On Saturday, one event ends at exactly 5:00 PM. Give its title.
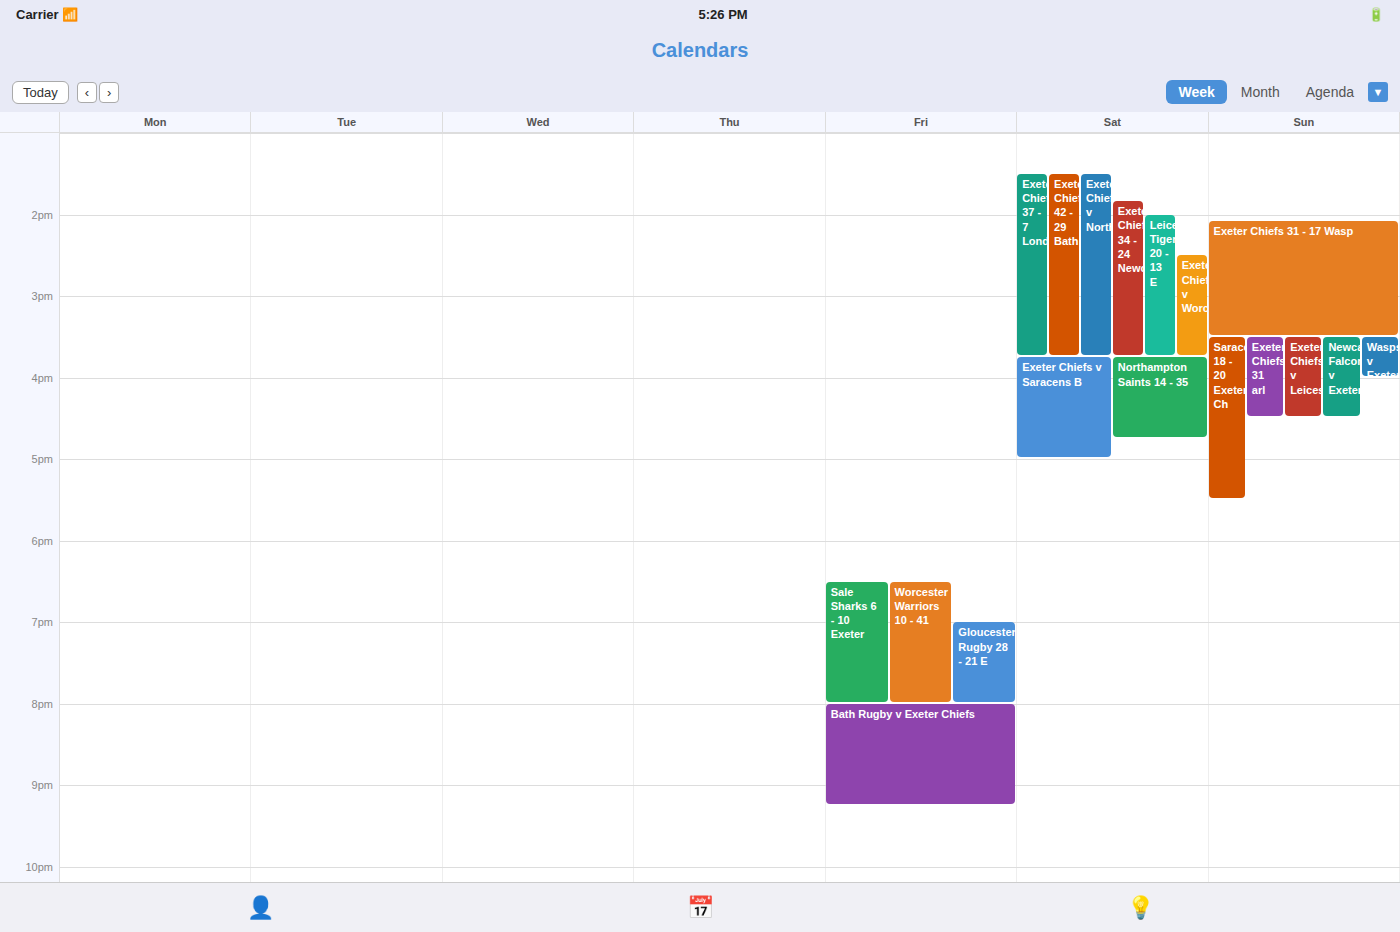
"Exeter Chiefs v Saracens B"